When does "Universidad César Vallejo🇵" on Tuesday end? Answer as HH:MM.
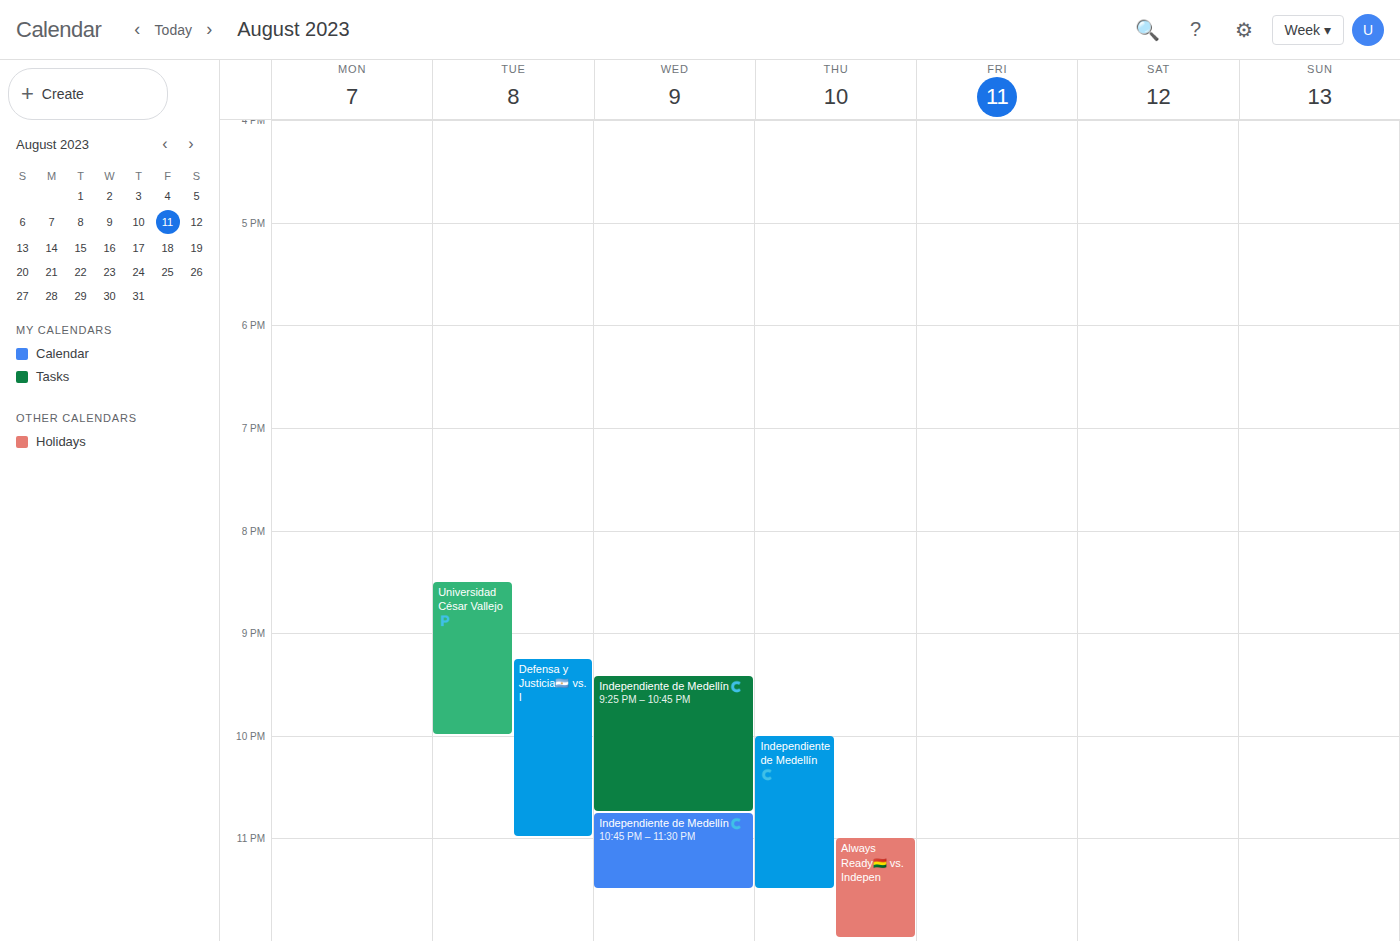
22:00